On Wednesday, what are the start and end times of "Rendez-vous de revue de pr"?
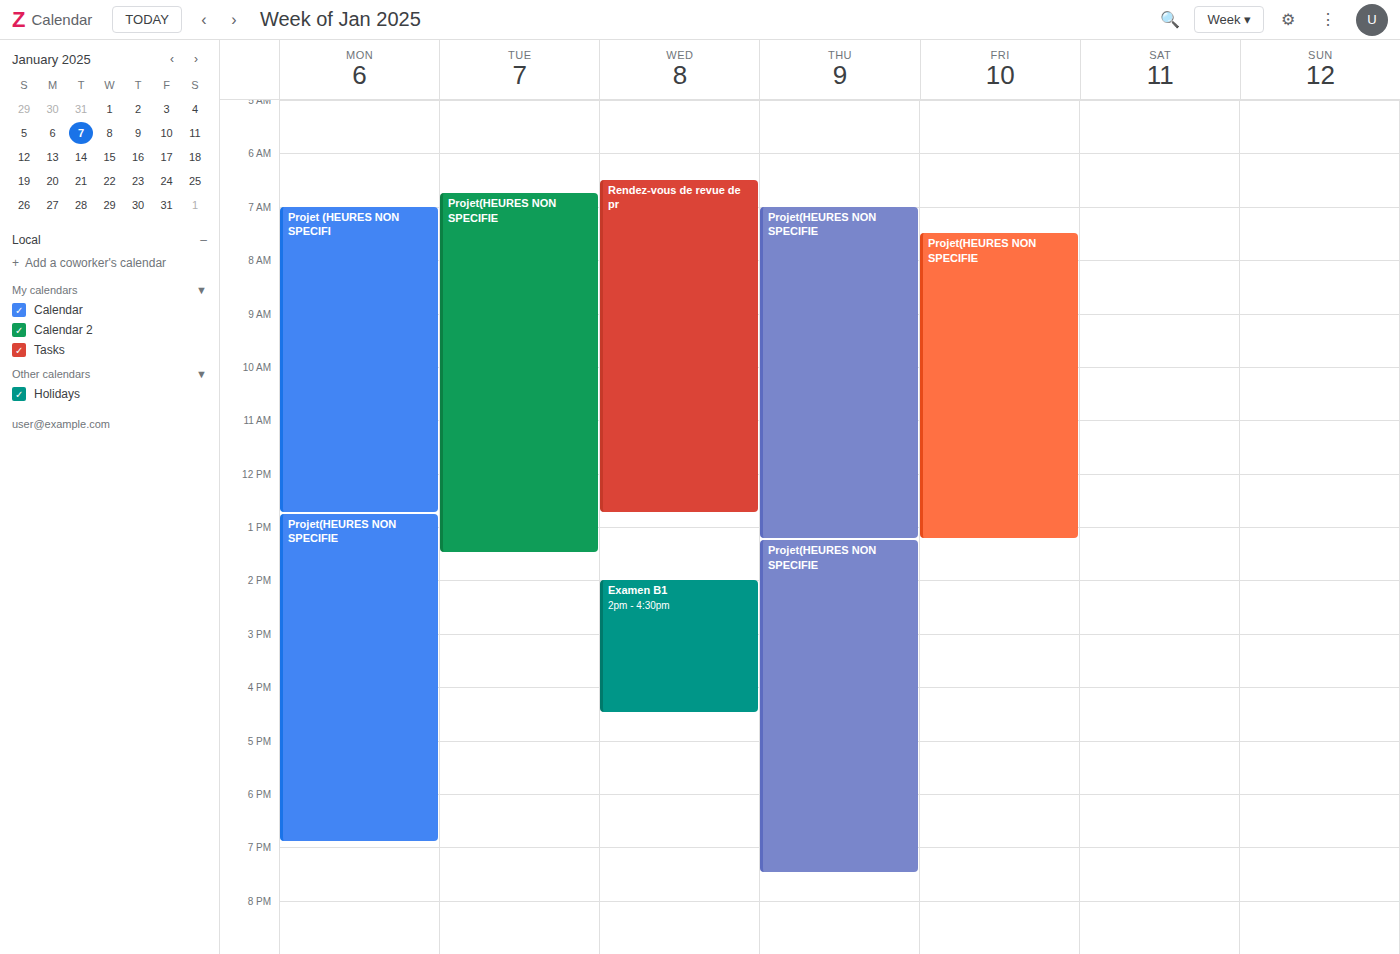
6:30 AM to 12:45 PM